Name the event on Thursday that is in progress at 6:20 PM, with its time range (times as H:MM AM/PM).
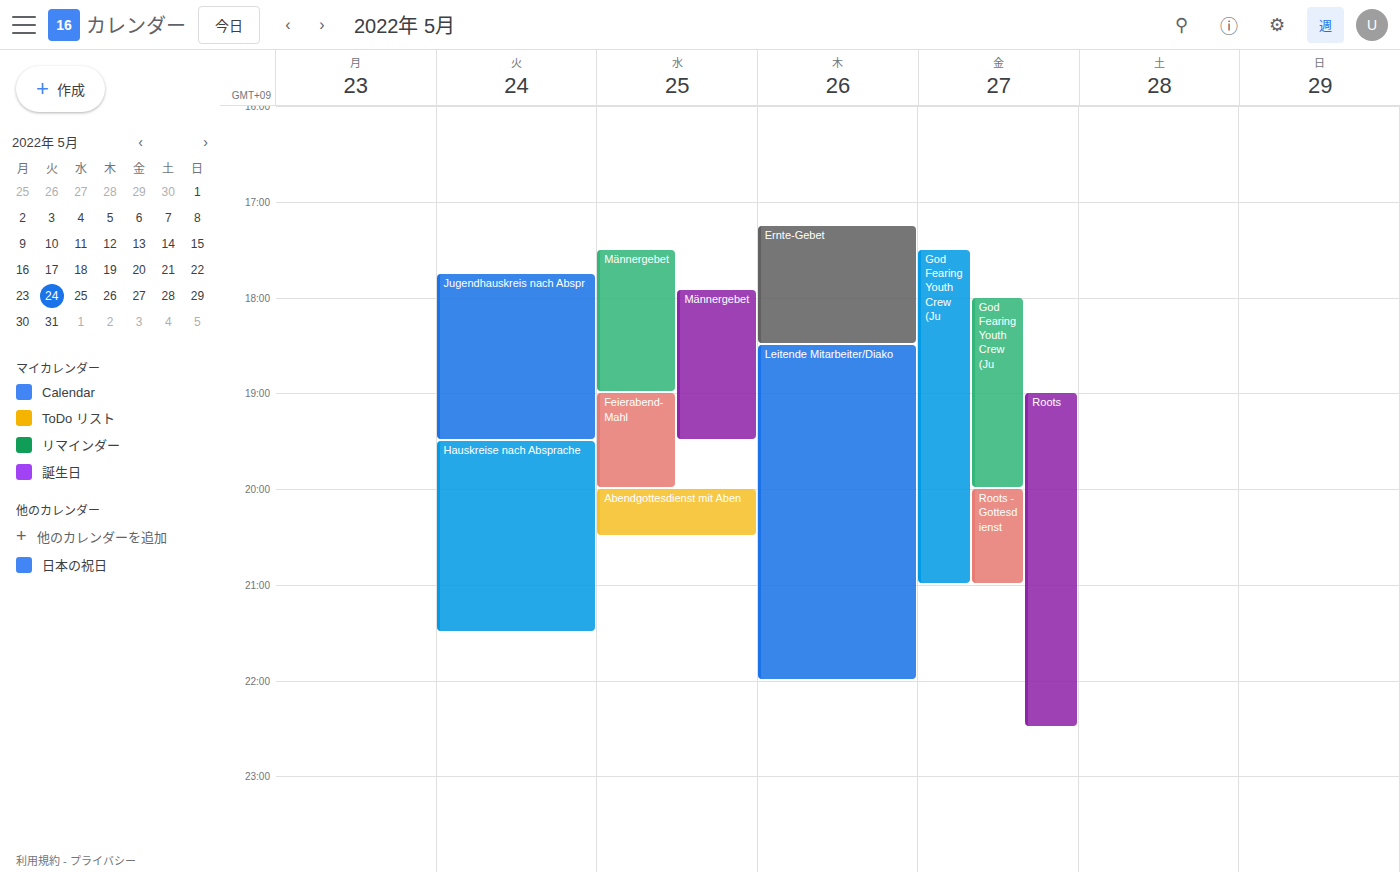
"Ernte-Gebet", 5:15 PM to 6:30 PM